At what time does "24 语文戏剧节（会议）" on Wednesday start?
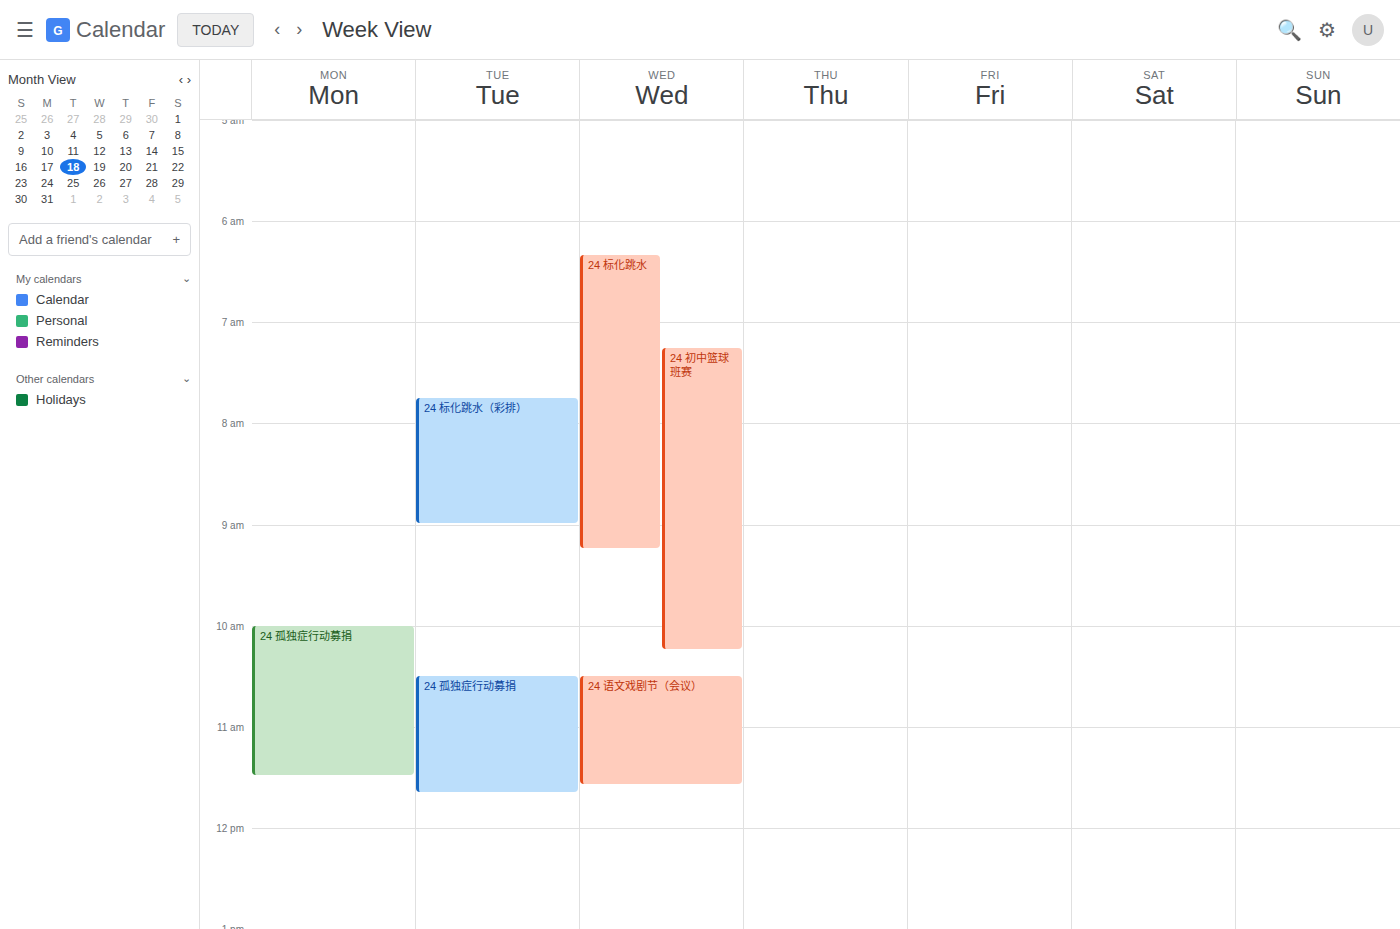
10:30 AM